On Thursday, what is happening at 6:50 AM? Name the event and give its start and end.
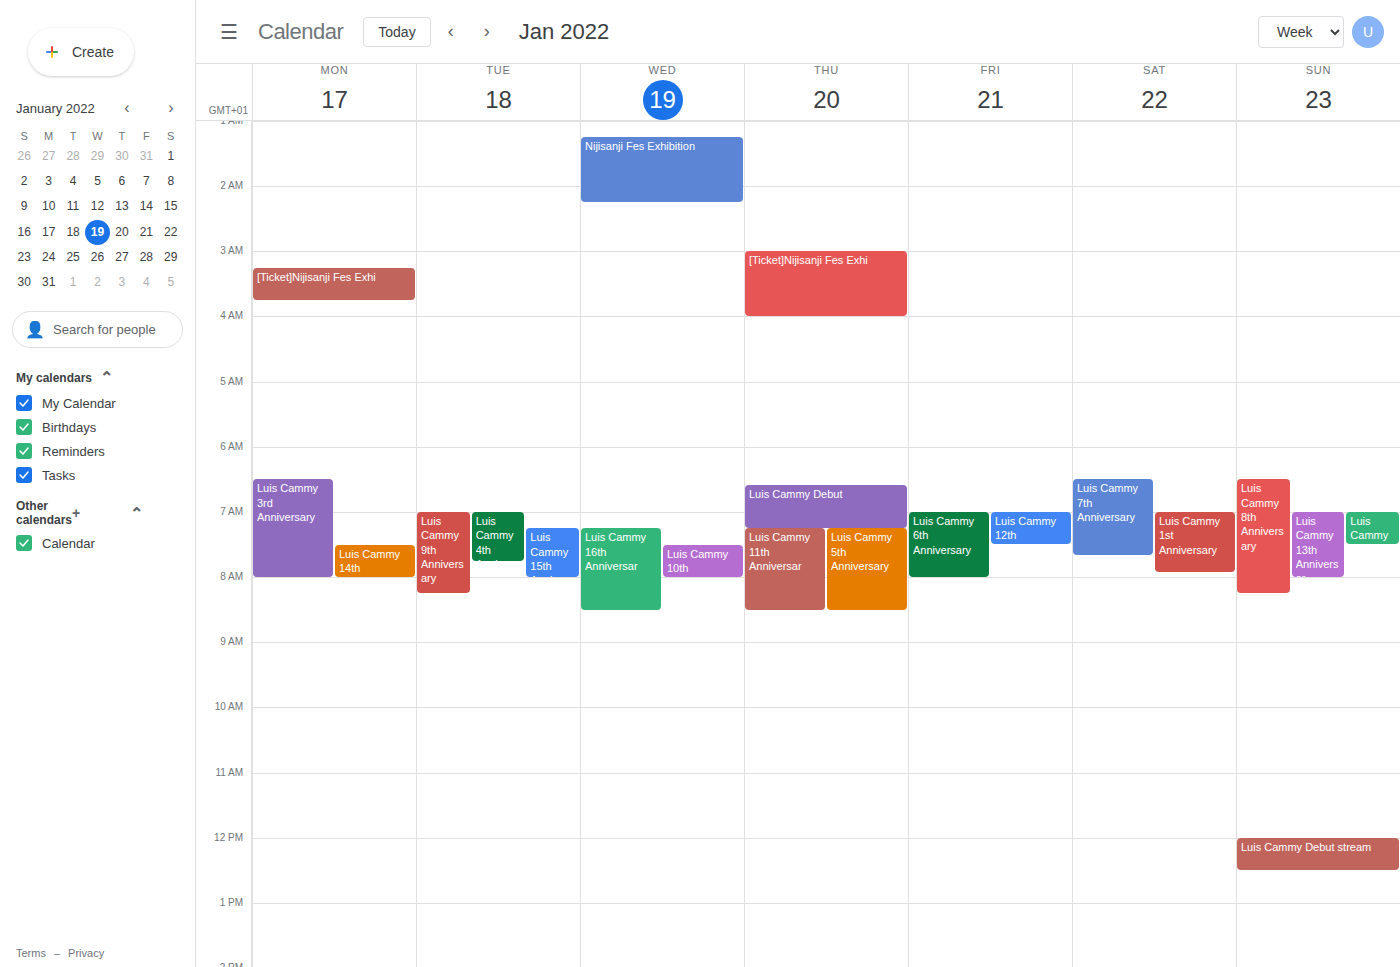
"Luis Cammy Debut", 6:35 AM to 7:15 AM